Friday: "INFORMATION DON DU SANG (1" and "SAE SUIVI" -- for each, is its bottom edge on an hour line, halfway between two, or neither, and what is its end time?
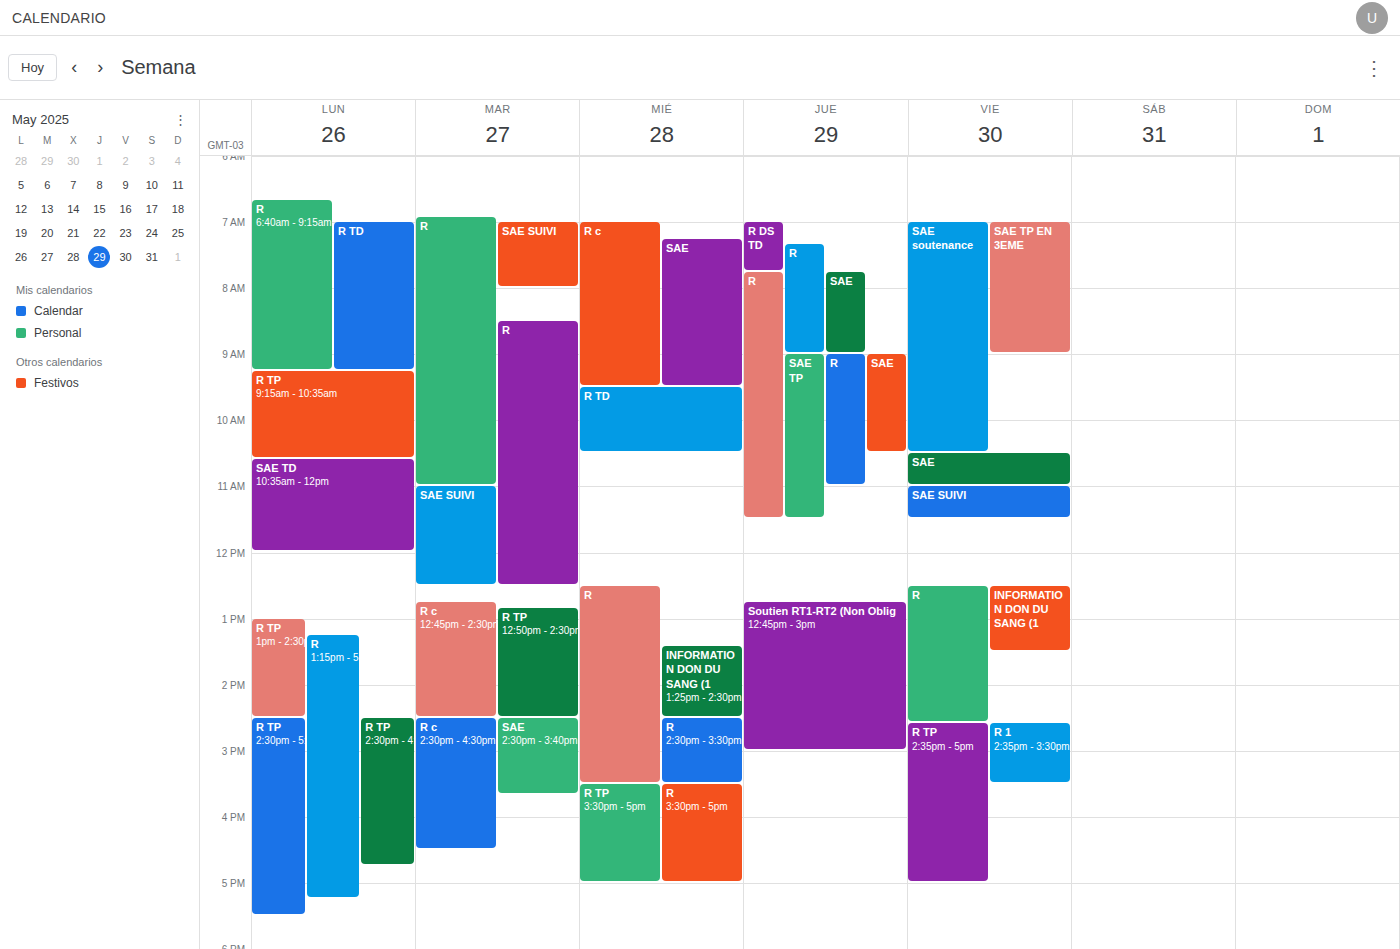
"INFORMATION DON DU SANG (1": 1:30 PM, halfway between the 1 PM and 2 PM lines. "SAE SUIVI": 11:30 AM, halfway between the 11 AM and 12 PM lines.